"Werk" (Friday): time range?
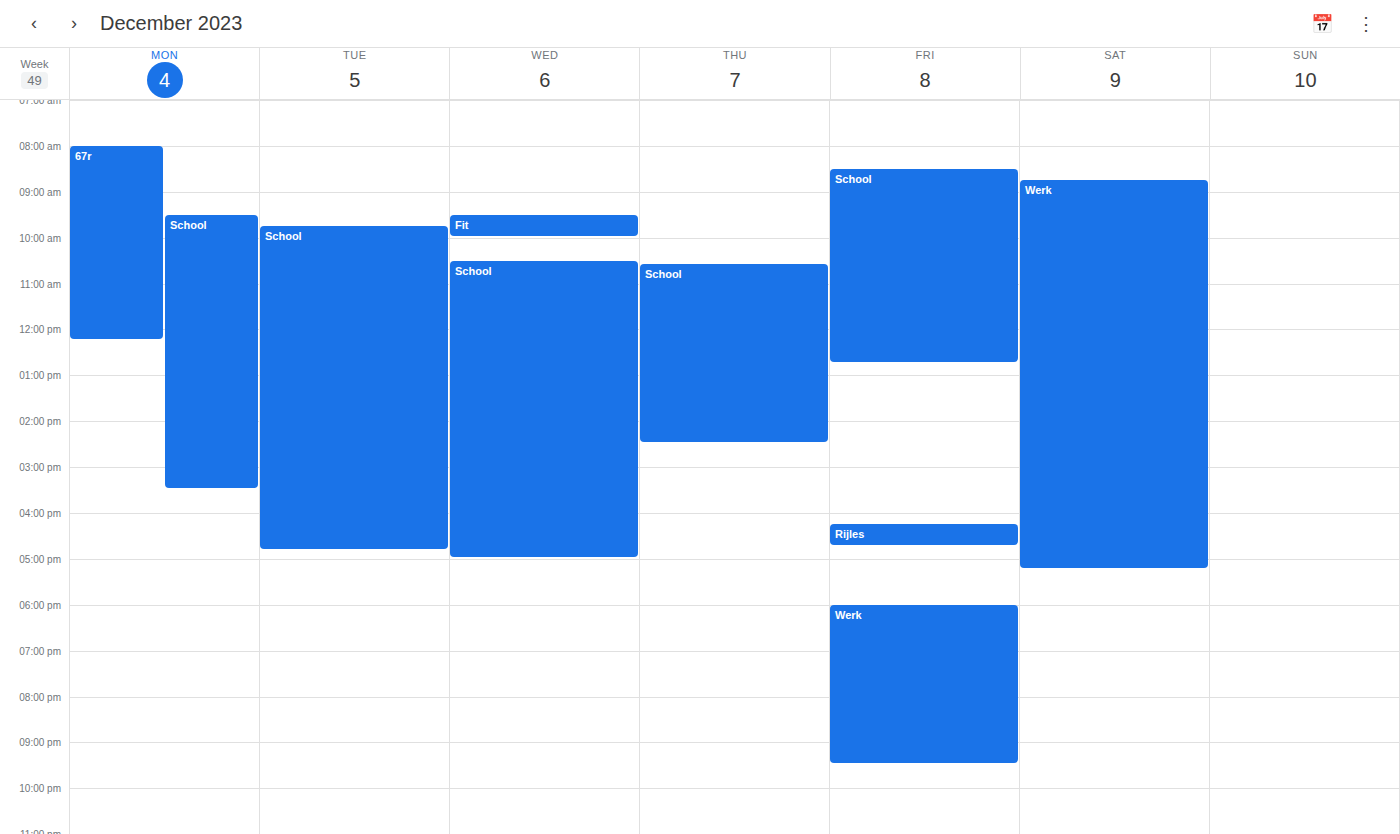
6:00 PM to 9:30 PM